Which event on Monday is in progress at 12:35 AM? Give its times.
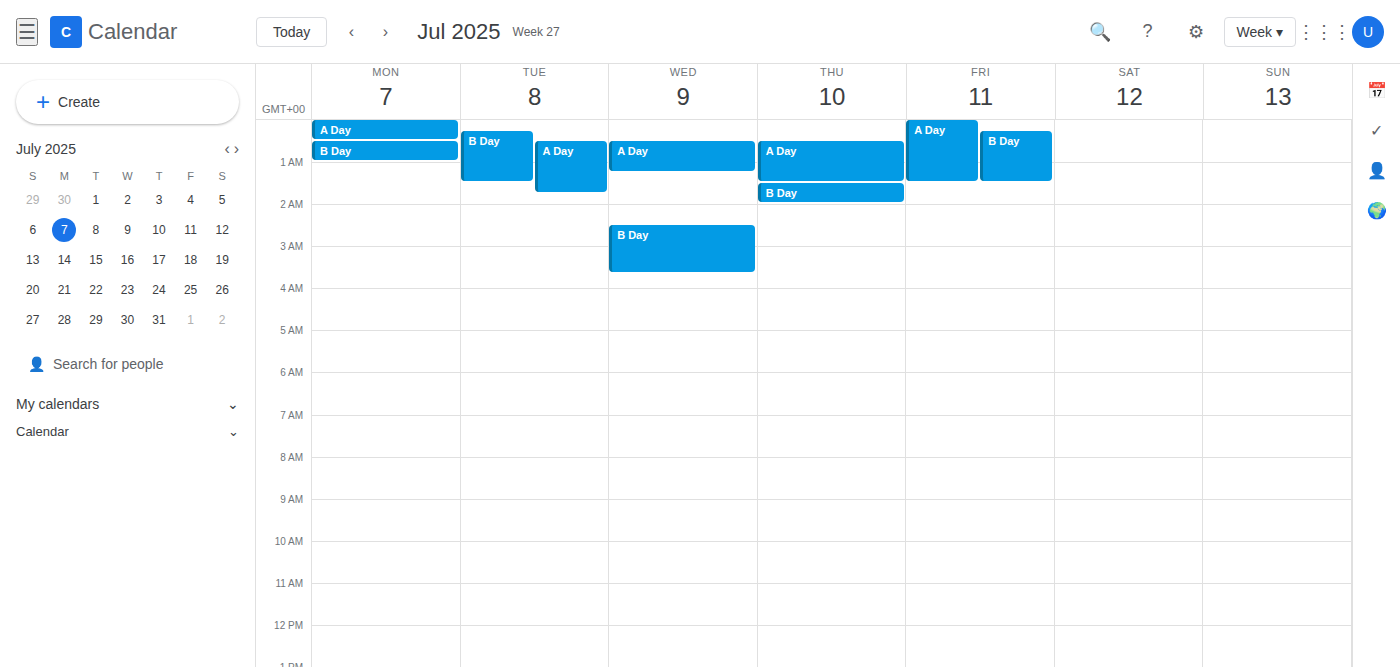
"B Day", 12:30 AM to 1:00 AM